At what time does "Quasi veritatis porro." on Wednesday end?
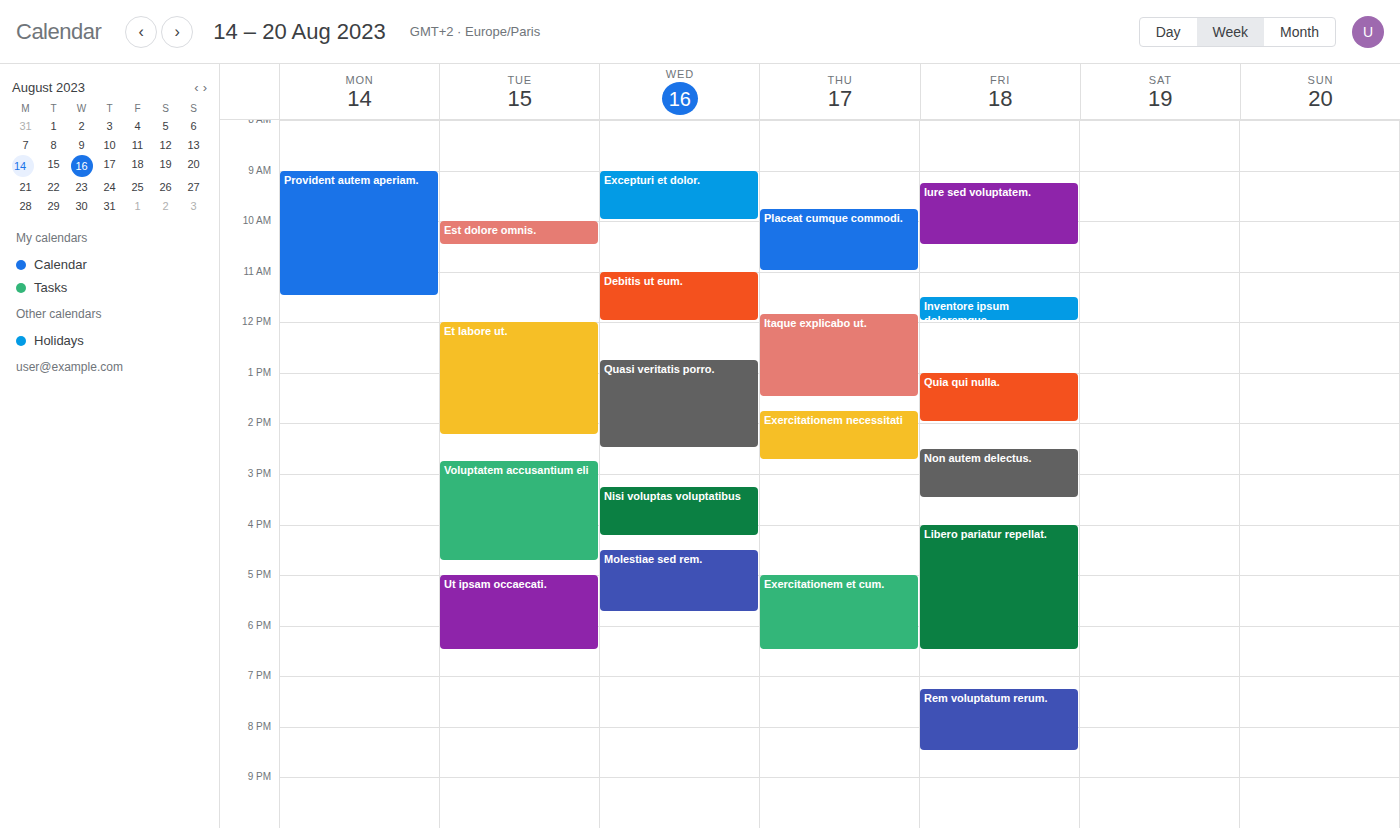
14:30